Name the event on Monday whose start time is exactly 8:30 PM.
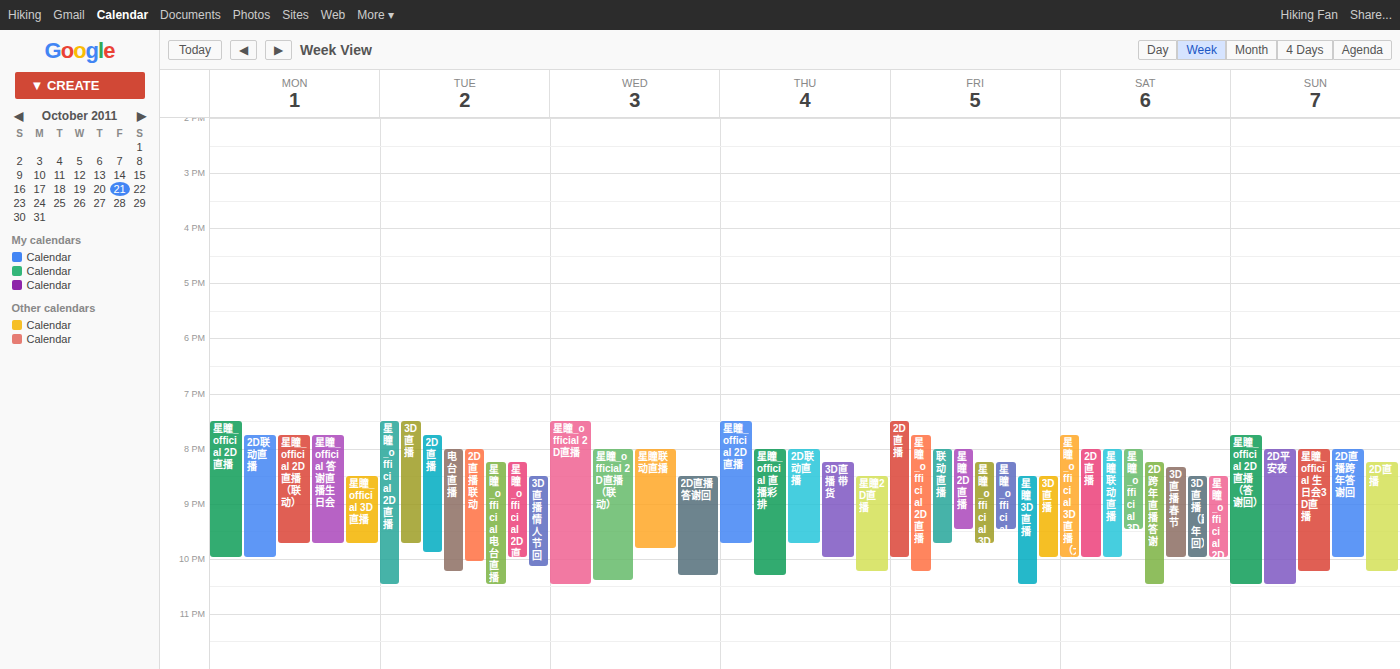
"星瞳_official 3D直播"